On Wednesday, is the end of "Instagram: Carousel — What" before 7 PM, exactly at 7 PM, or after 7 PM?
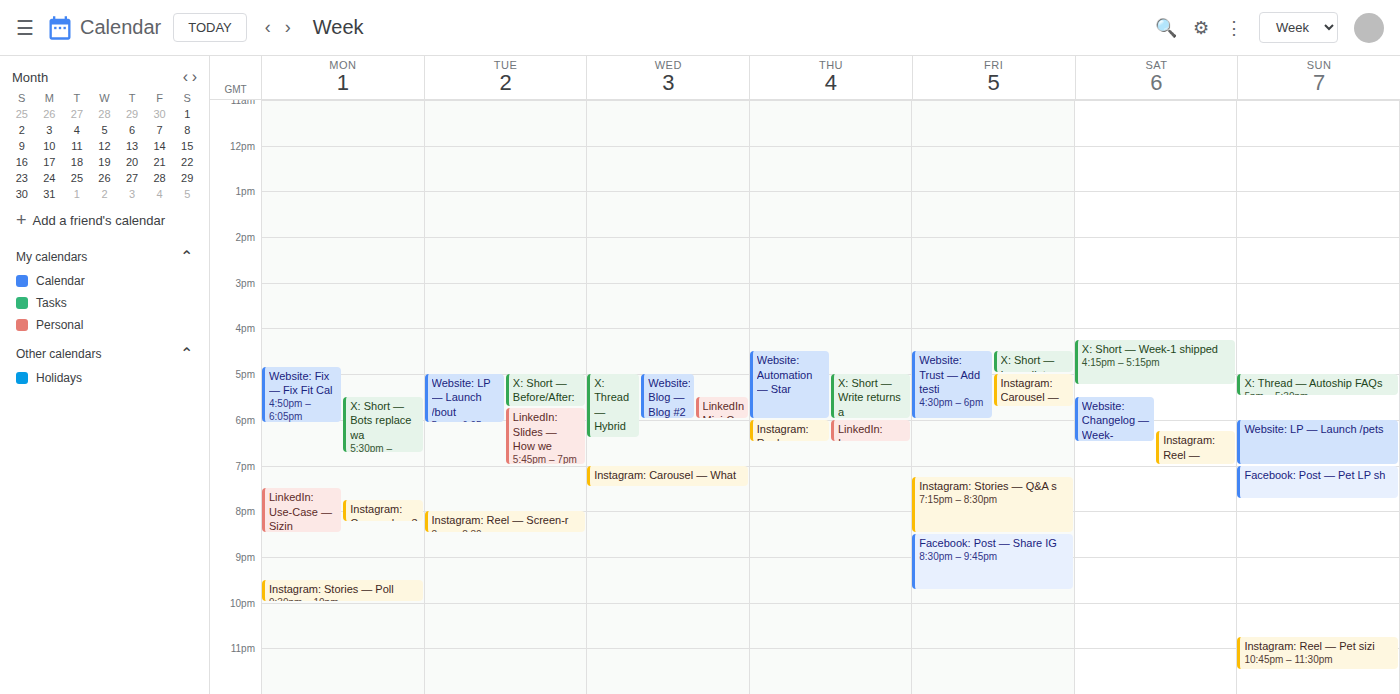
7:30 PM -- after 7 PM, 30 minutes below the 7 PM line.